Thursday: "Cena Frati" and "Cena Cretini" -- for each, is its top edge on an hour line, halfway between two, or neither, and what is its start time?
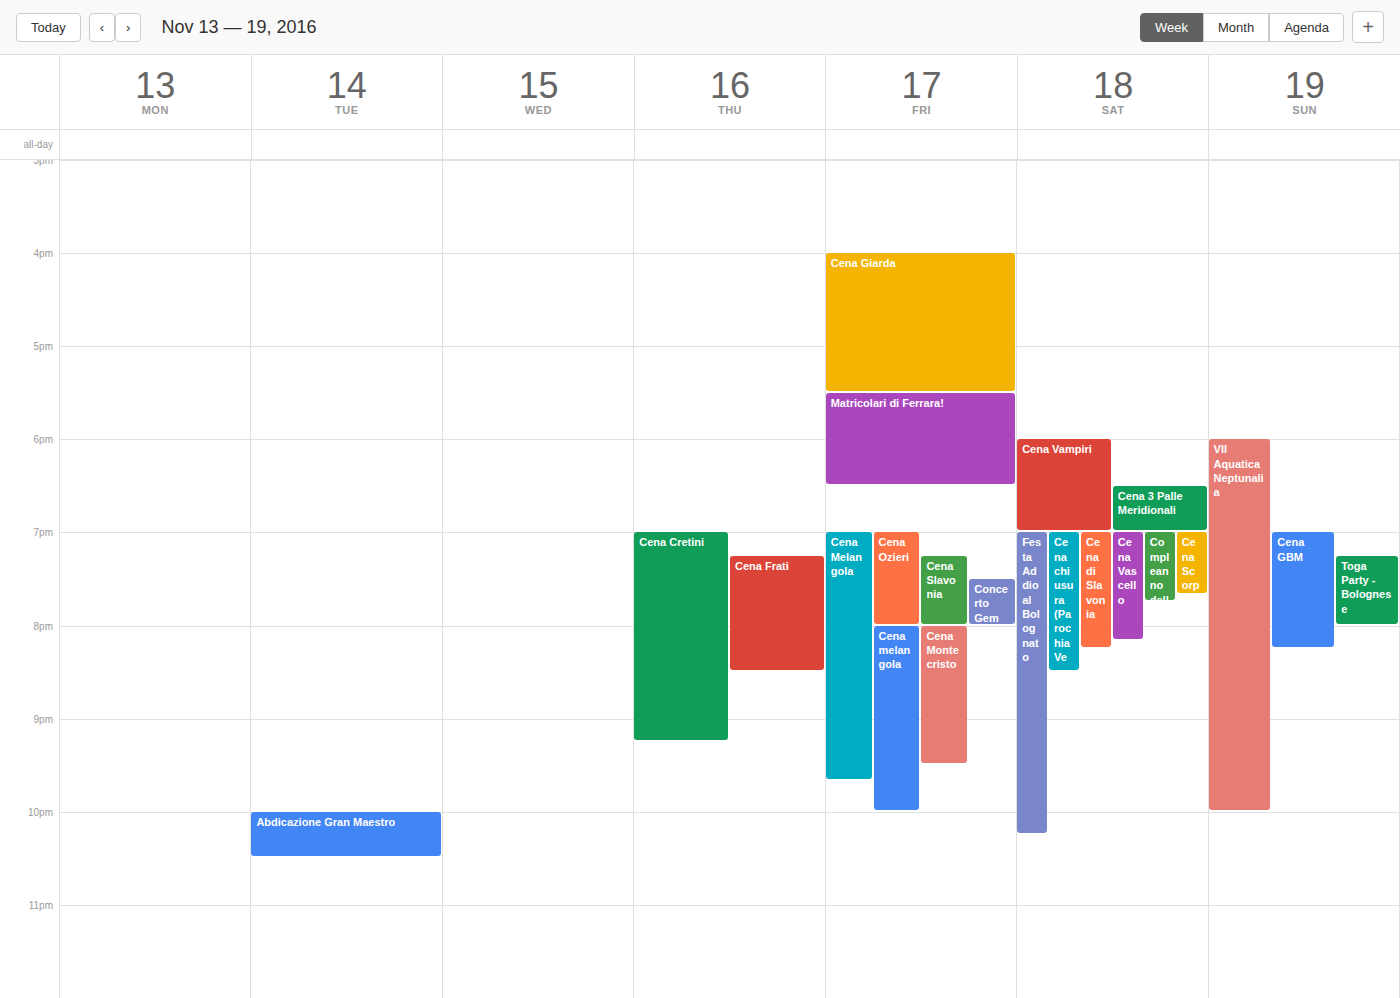
"Cena Frati": 7:15 PM, neither: a quarter of the way from the 7 PM line to the 8 PM line. "Cena Cretini": 7:00 PM, exactly on the 7 PM line.